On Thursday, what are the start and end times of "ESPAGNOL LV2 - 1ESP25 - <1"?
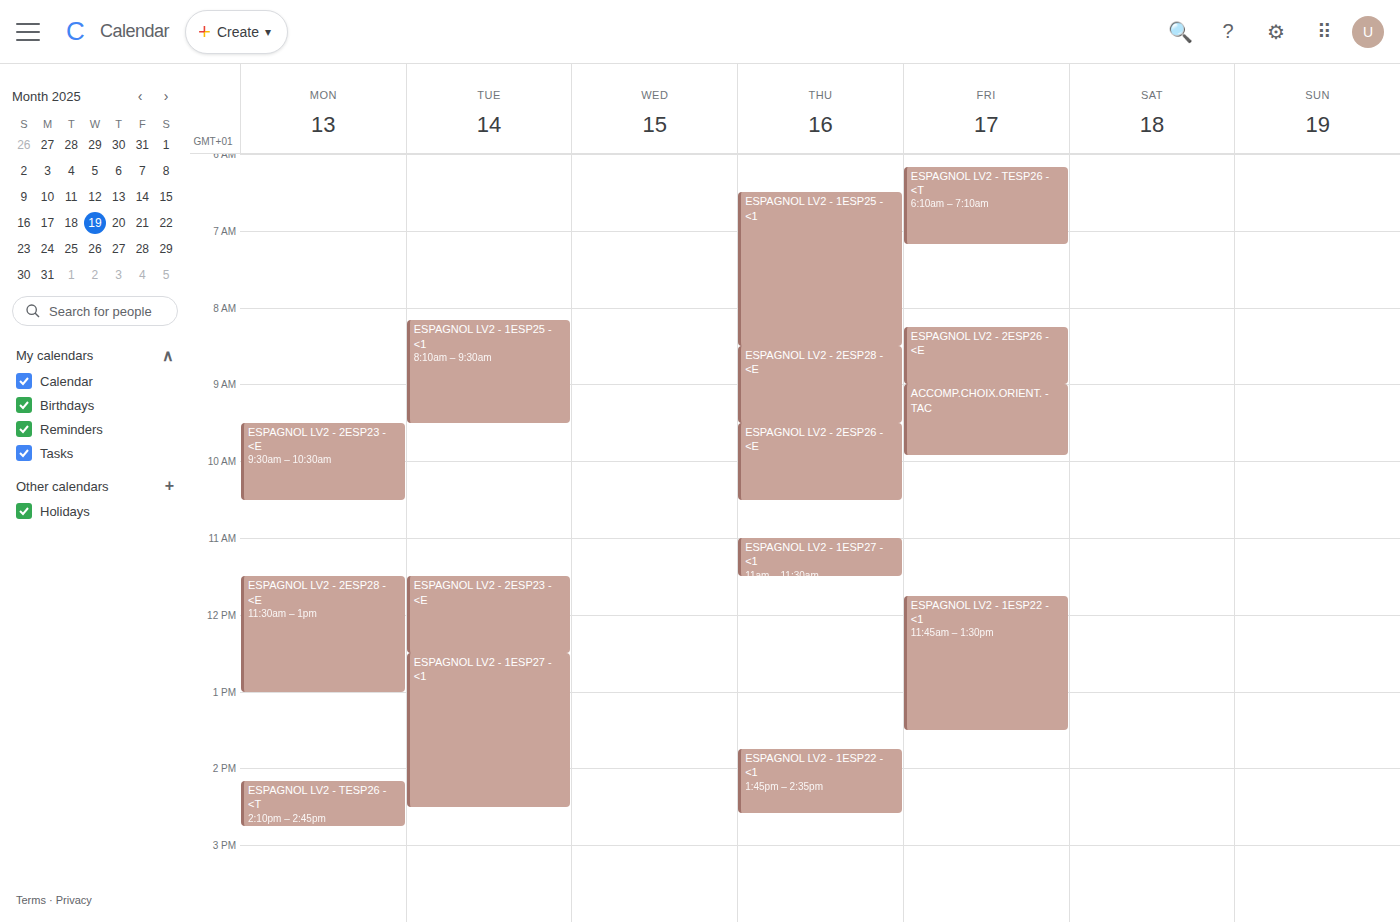
6:30 AM to 8:30 AM